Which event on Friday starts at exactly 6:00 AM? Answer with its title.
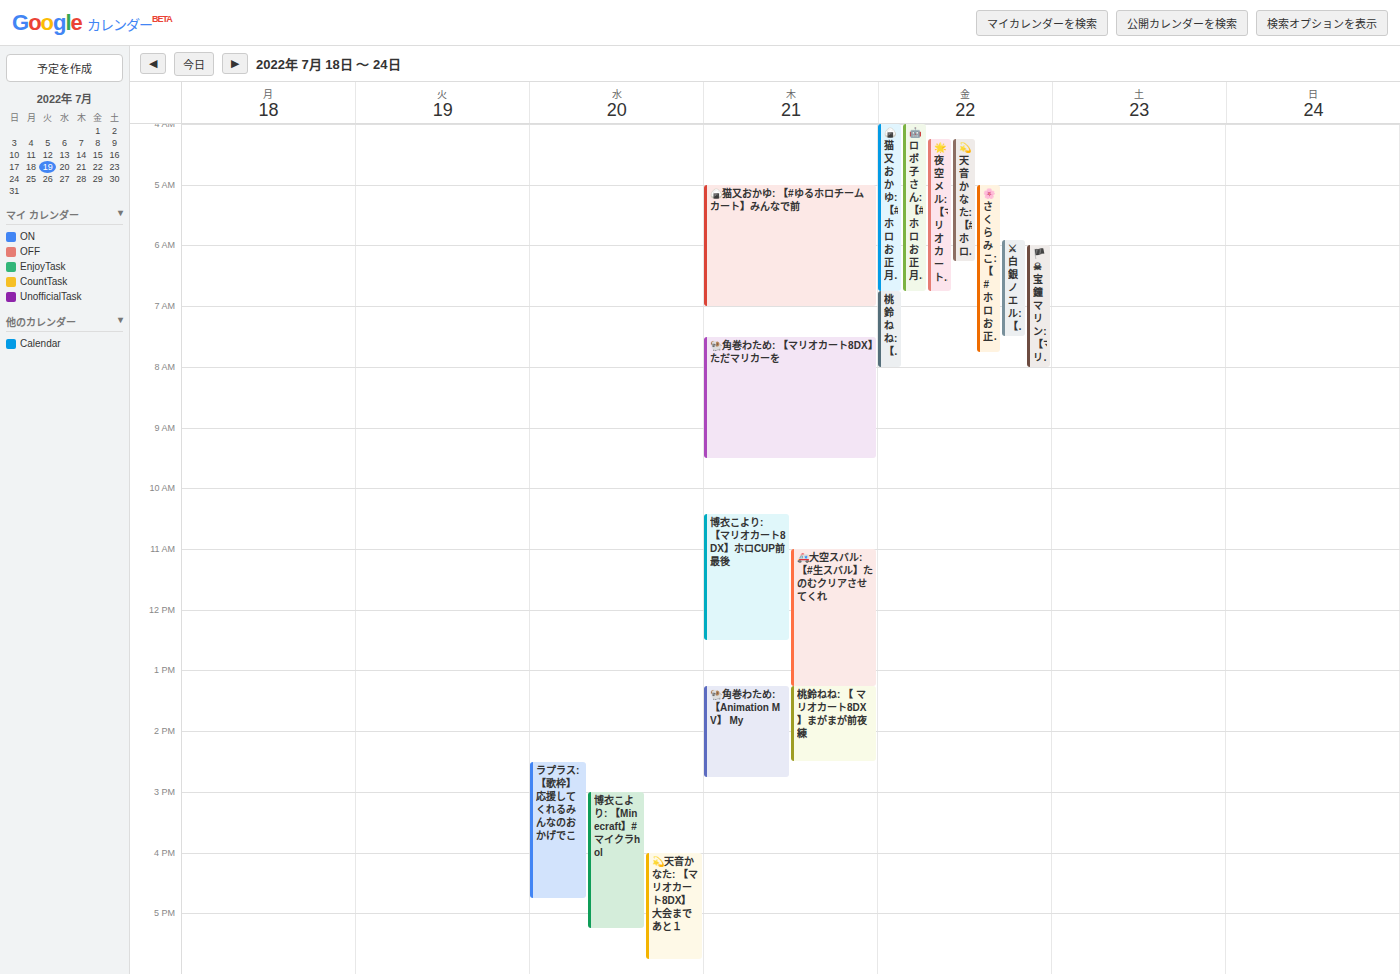
"🏴☠宝鐘マリン: 【マリカ8DX】ホロ大会！！！みん"